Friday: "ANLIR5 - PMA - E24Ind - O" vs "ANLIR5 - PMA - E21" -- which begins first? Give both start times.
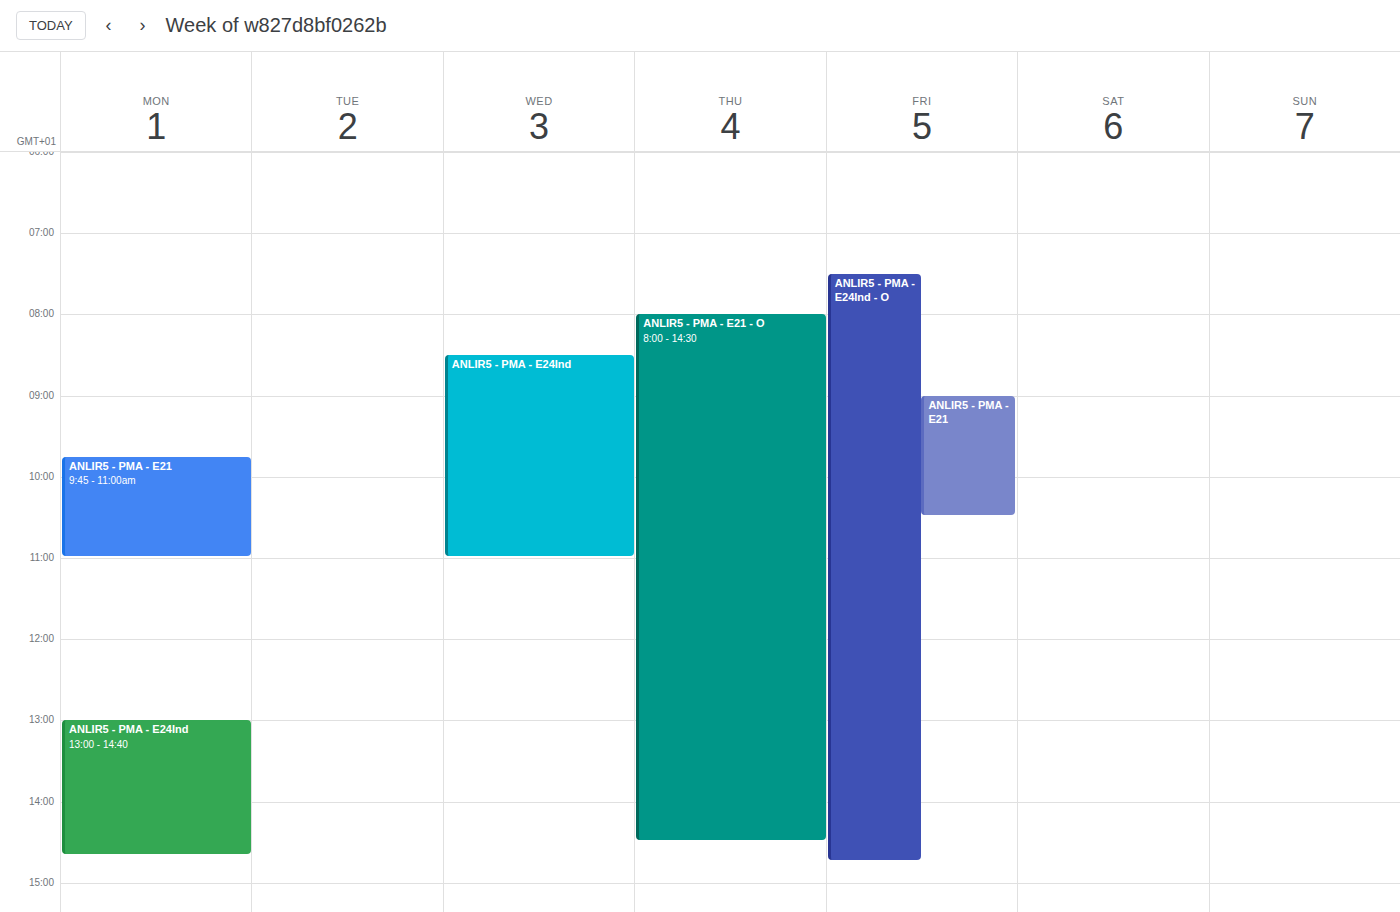
"ANLIR5 - PMA - E24Ind - O" 7:30 AM; "ANLIR5 - PMA - E21" 9:00 AM.